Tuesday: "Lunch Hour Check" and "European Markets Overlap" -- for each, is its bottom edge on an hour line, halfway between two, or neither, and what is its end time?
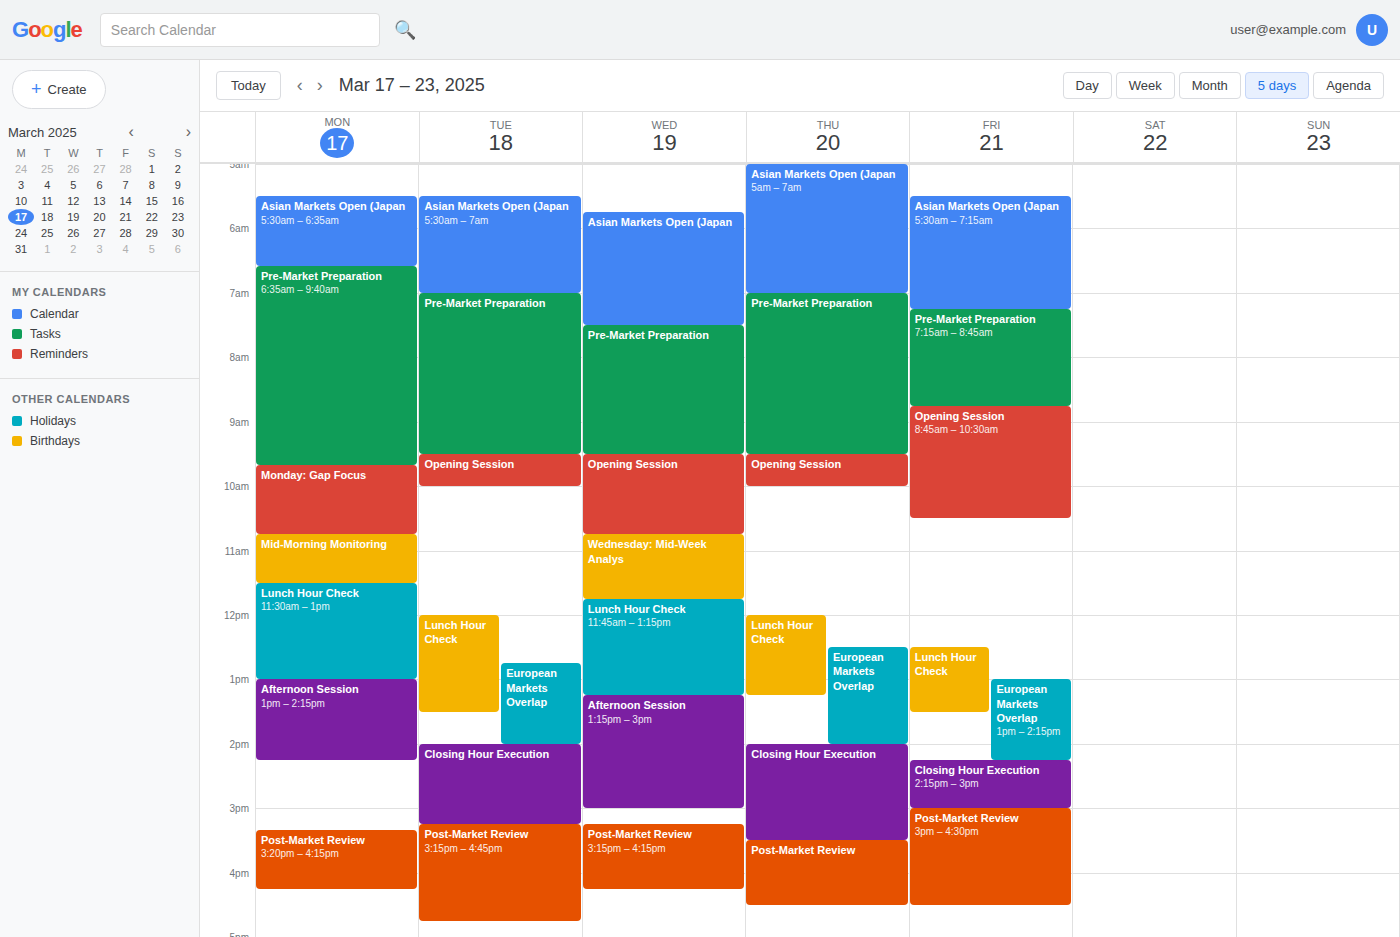
"Lunch Hour Check": 1:30 PM, halfway between the 1 PM and 2 PM lines. "European Markets Overlap": 2:00 PM, exactly on the 2 PM line.